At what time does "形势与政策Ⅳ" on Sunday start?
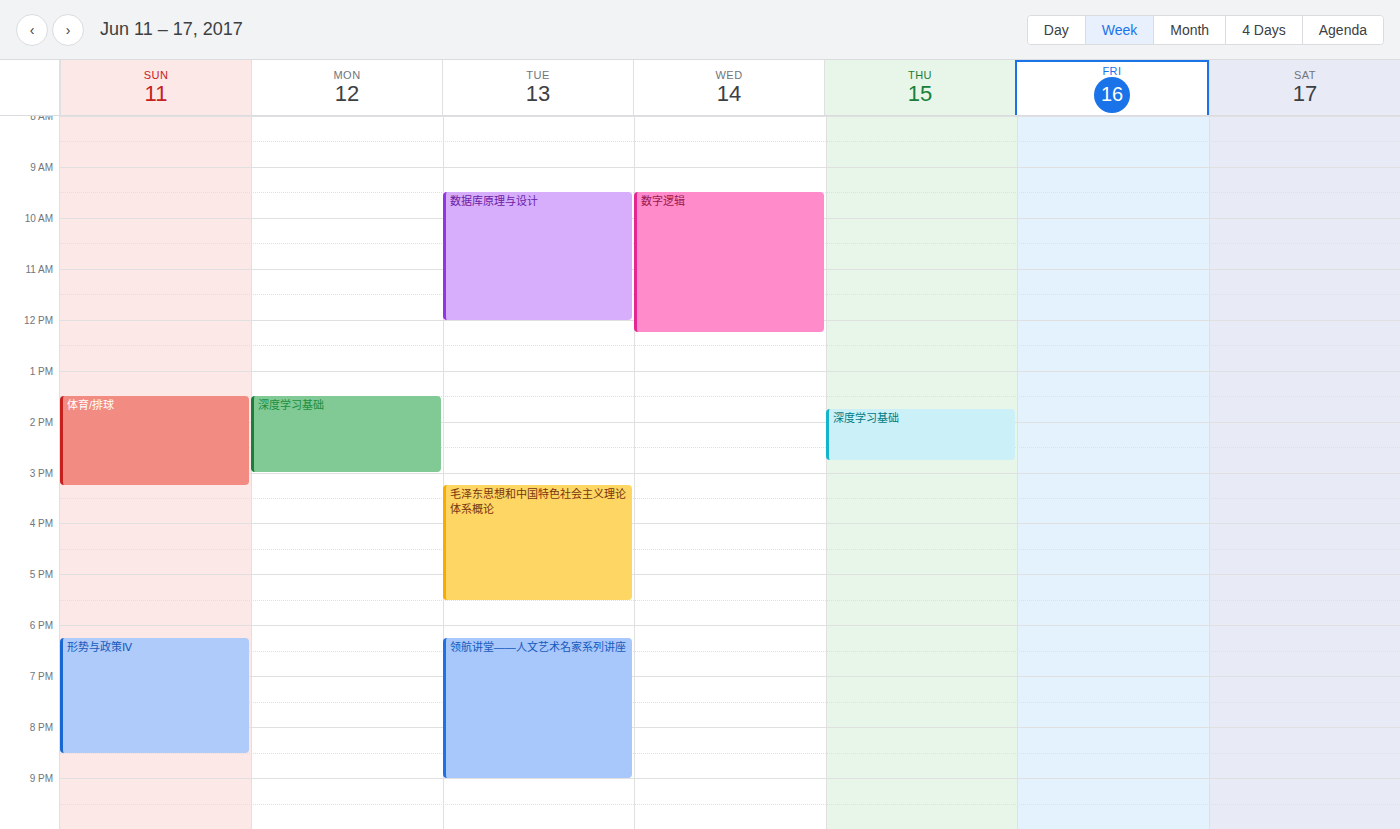
6:15 PM